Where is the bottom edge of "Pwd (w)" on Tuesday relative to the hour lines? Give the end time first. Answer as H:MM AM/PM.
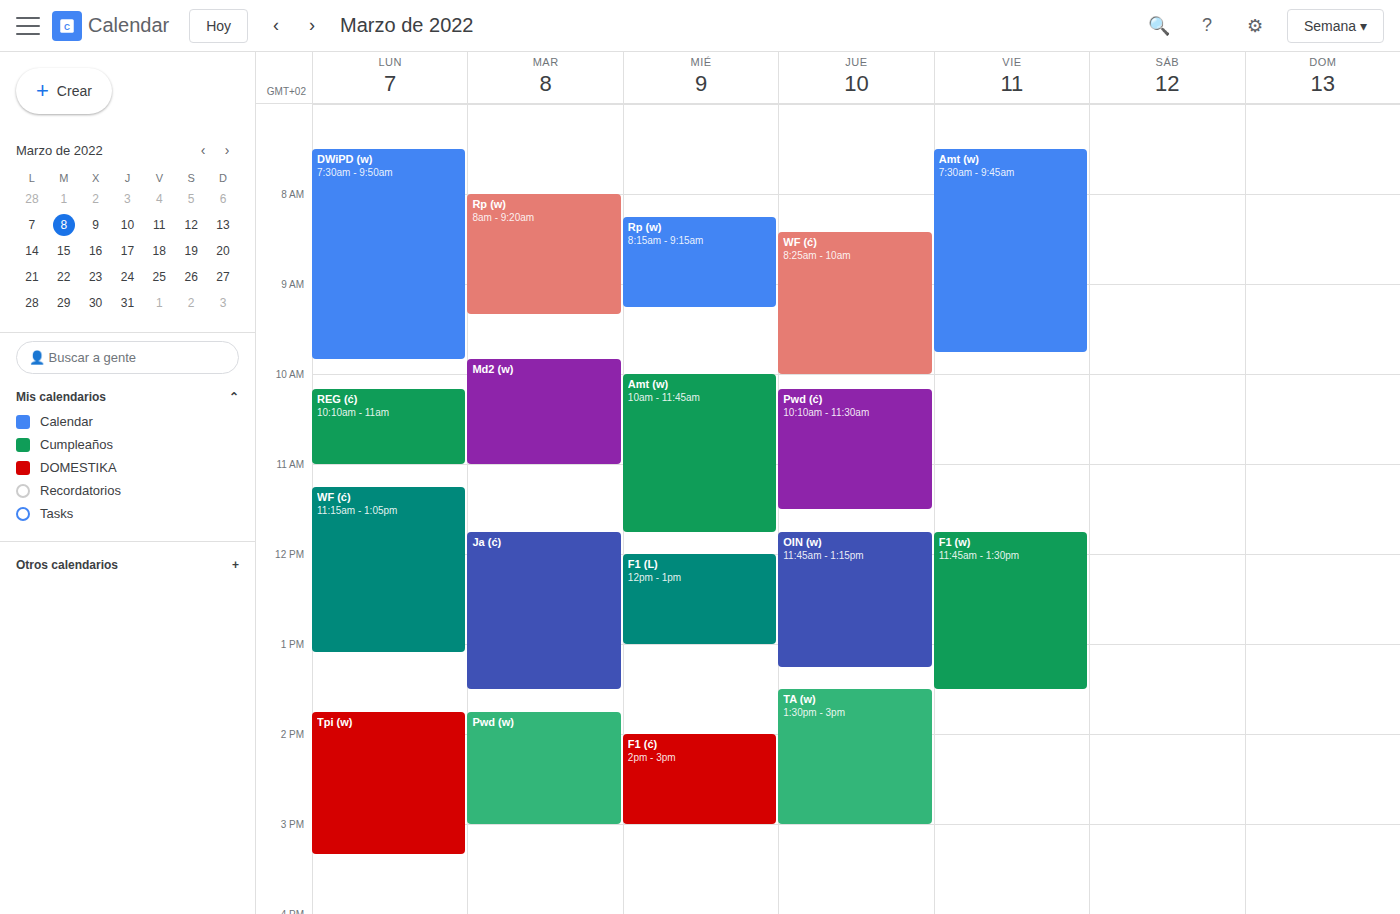
3:00 PM -- exactly on the 3 PM line.